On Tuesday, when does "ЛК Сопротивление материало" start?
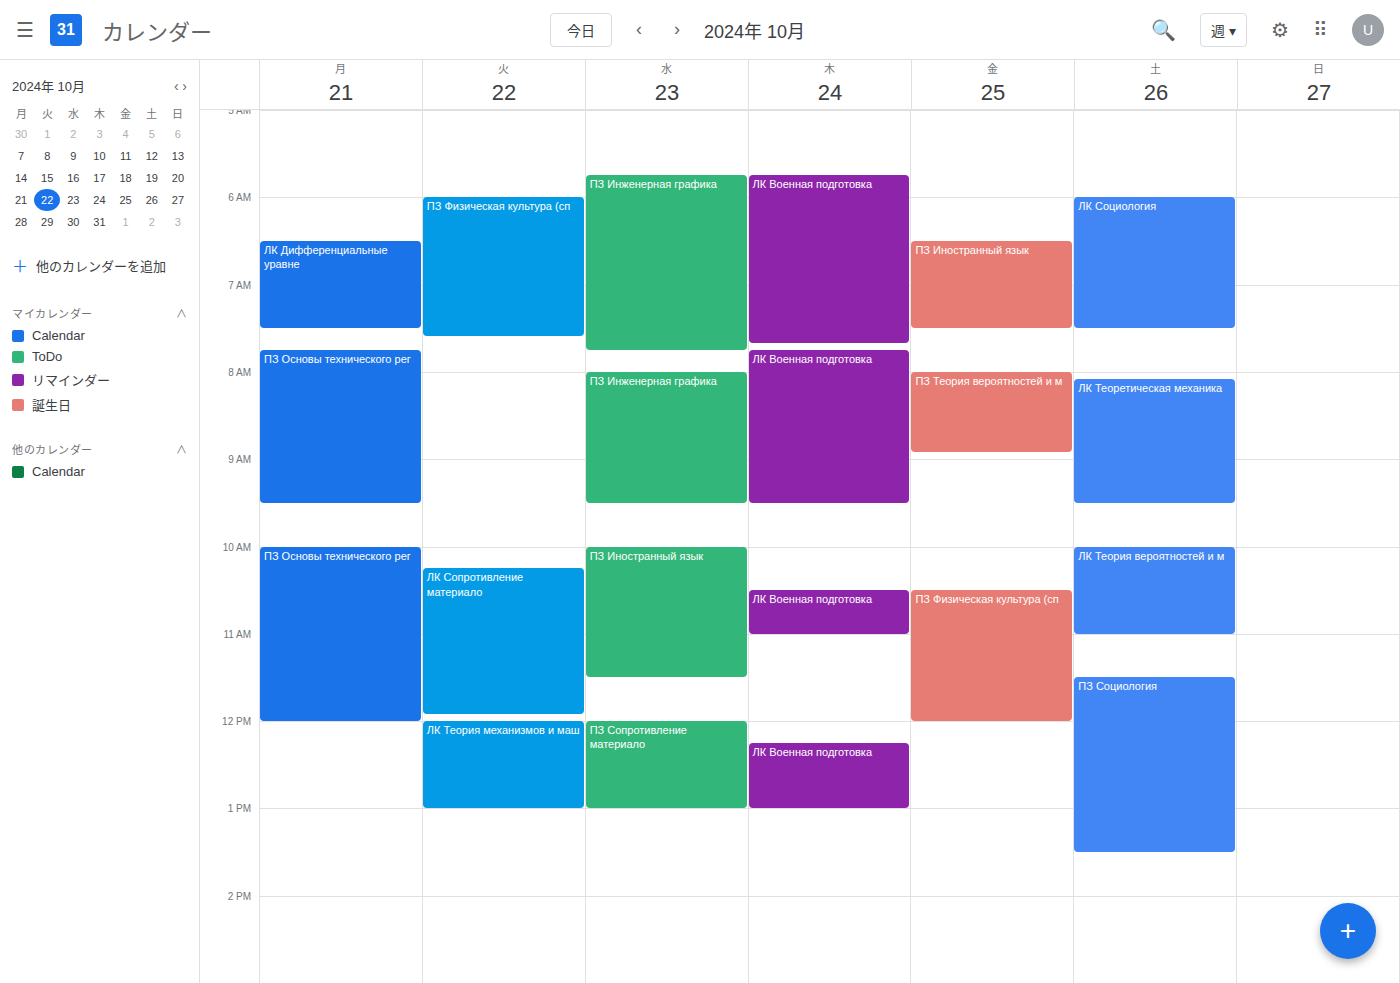
10:15 AM